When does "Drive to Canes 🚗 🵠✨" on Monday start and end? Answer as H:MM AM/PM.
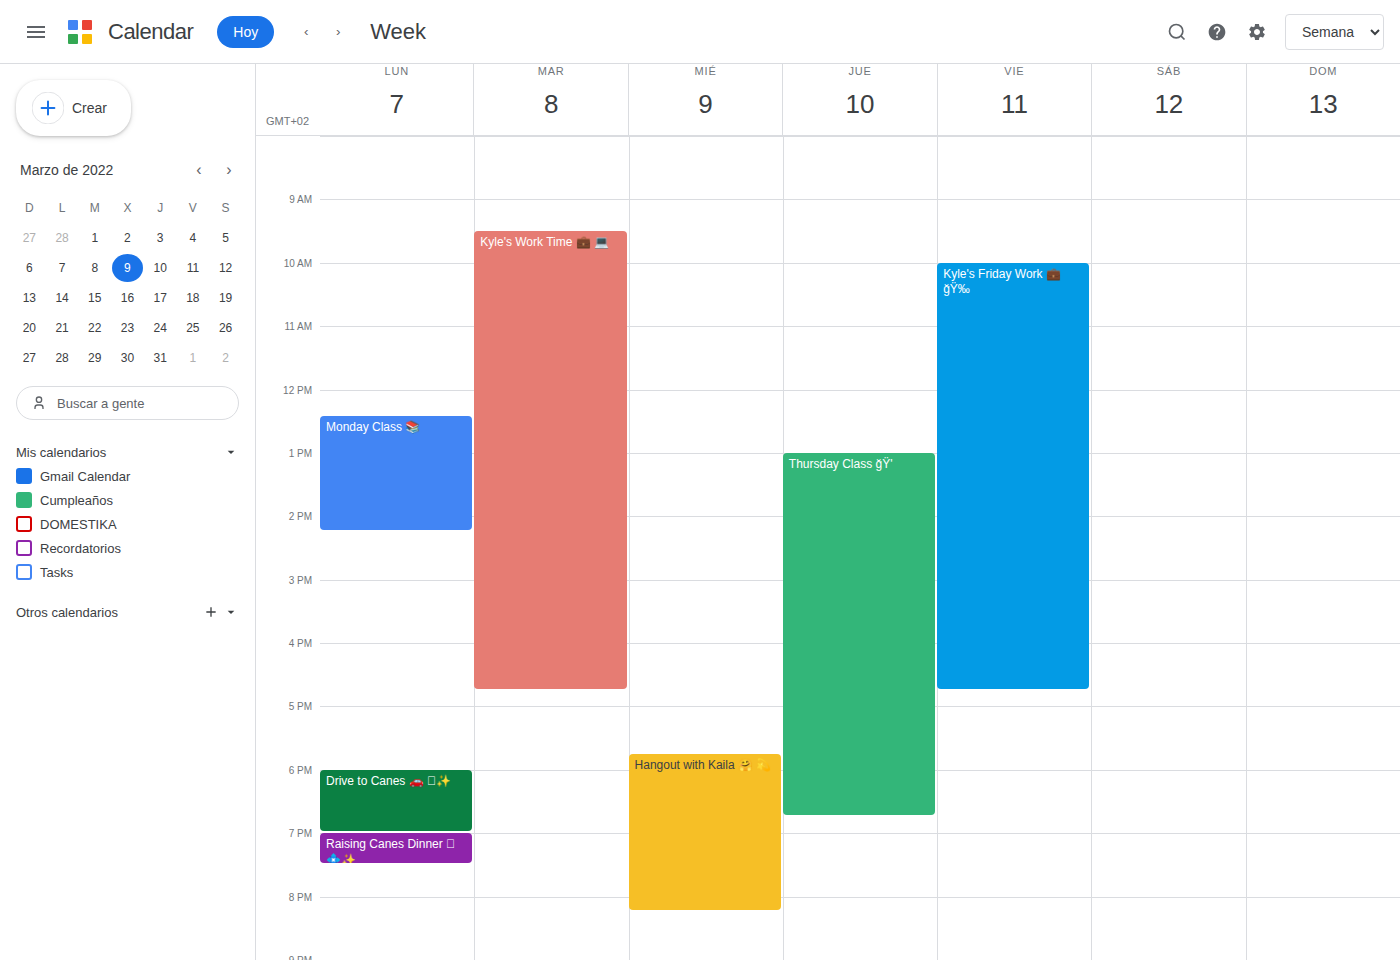
6:00 PM to 7:00 PM